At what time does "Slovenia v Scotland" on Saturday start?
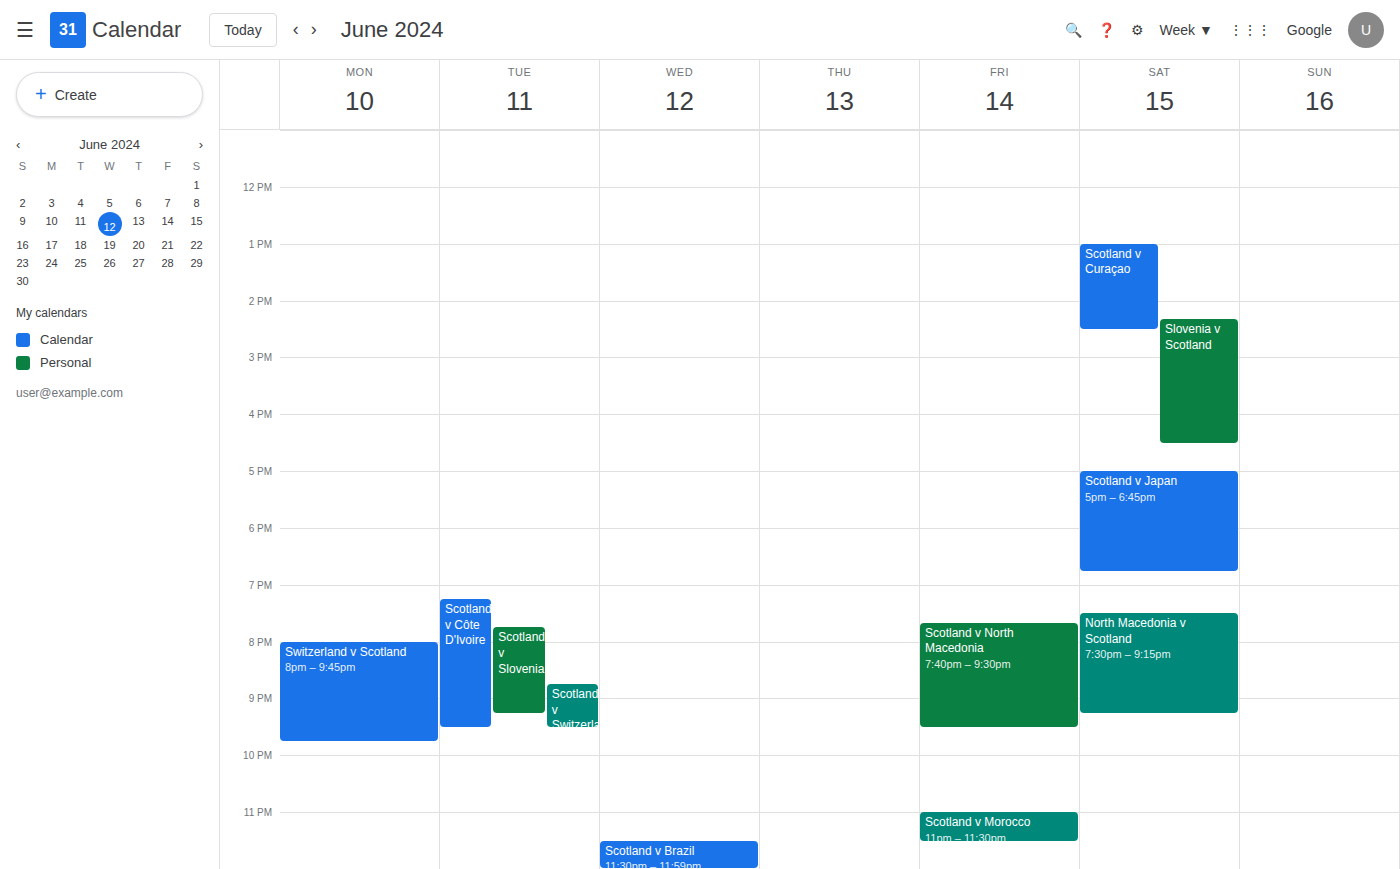
2:20 PM